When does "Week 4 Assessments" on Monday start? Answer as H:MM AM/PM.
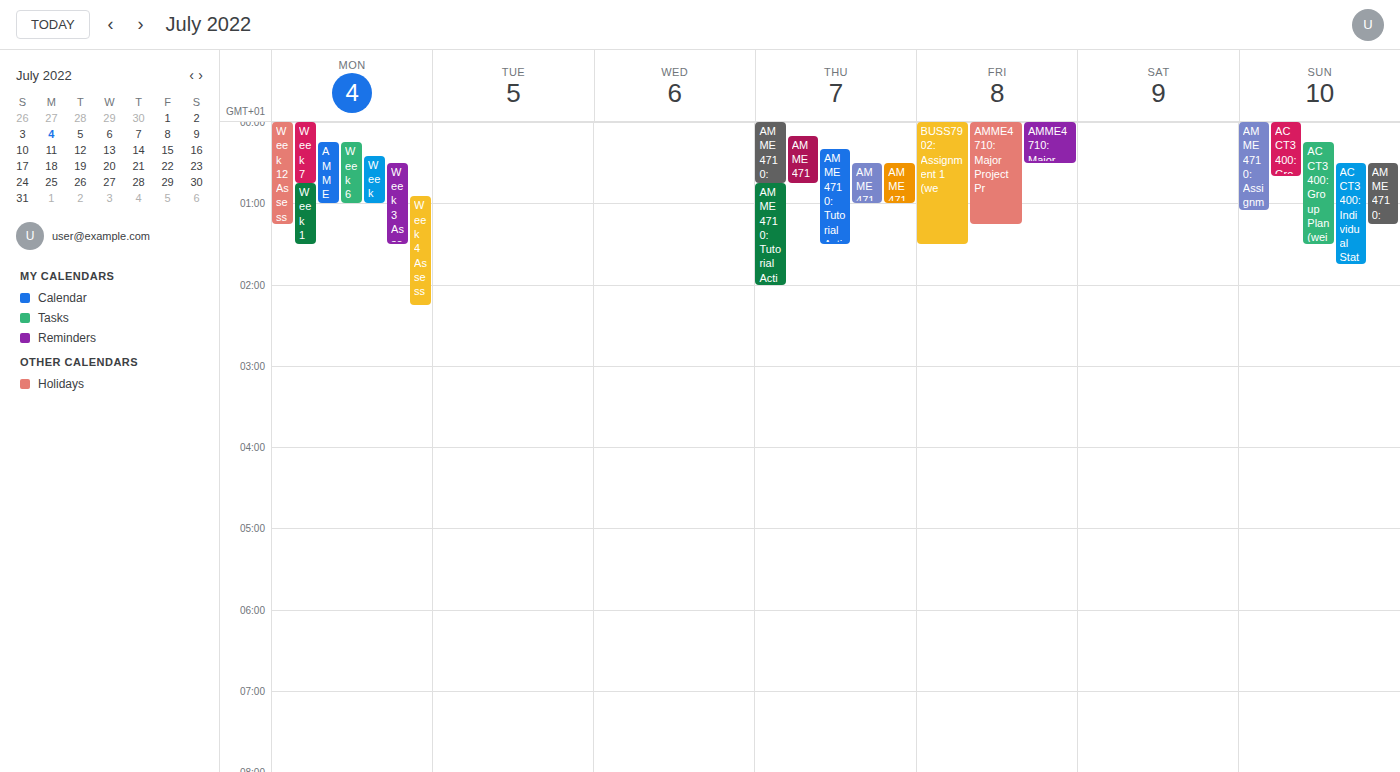
12:55 AM